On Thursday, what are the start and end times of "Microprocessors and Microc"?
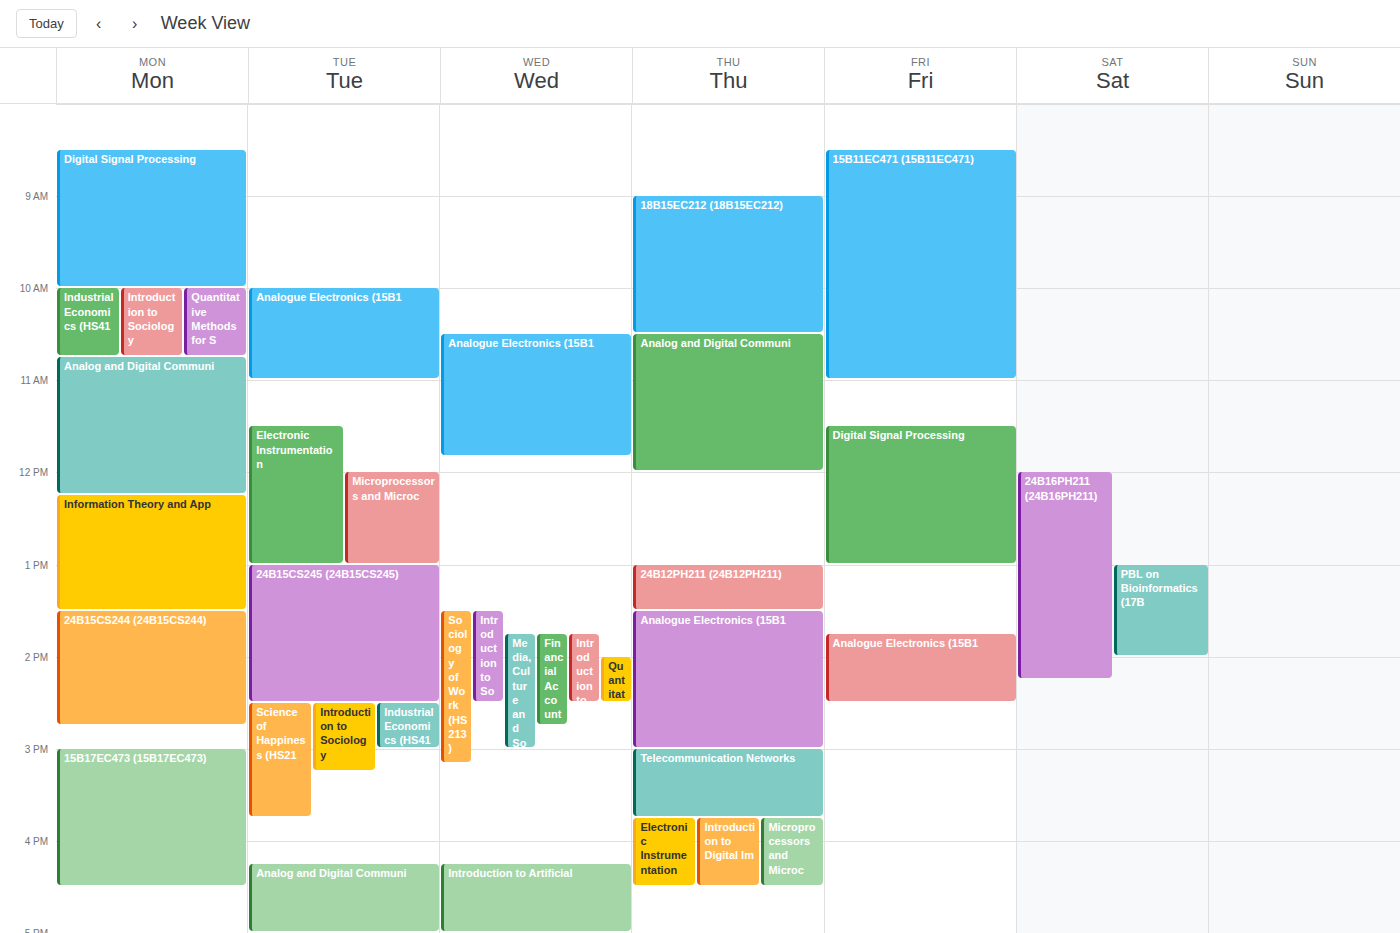
3:45 PM to 4:30 PM